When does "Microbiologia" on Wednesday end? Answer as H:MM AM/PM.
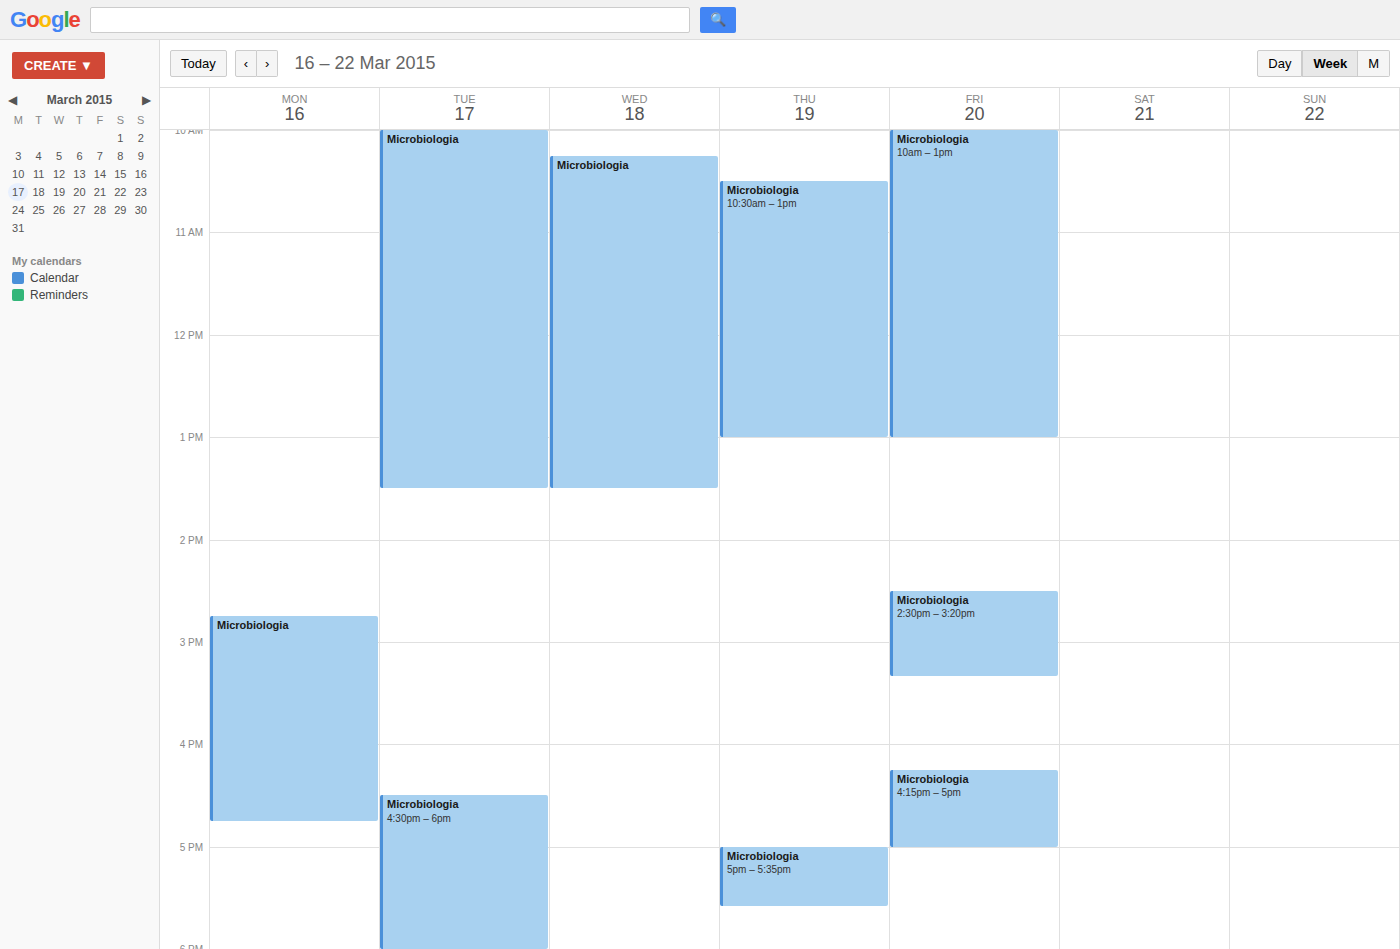
1:30 PM